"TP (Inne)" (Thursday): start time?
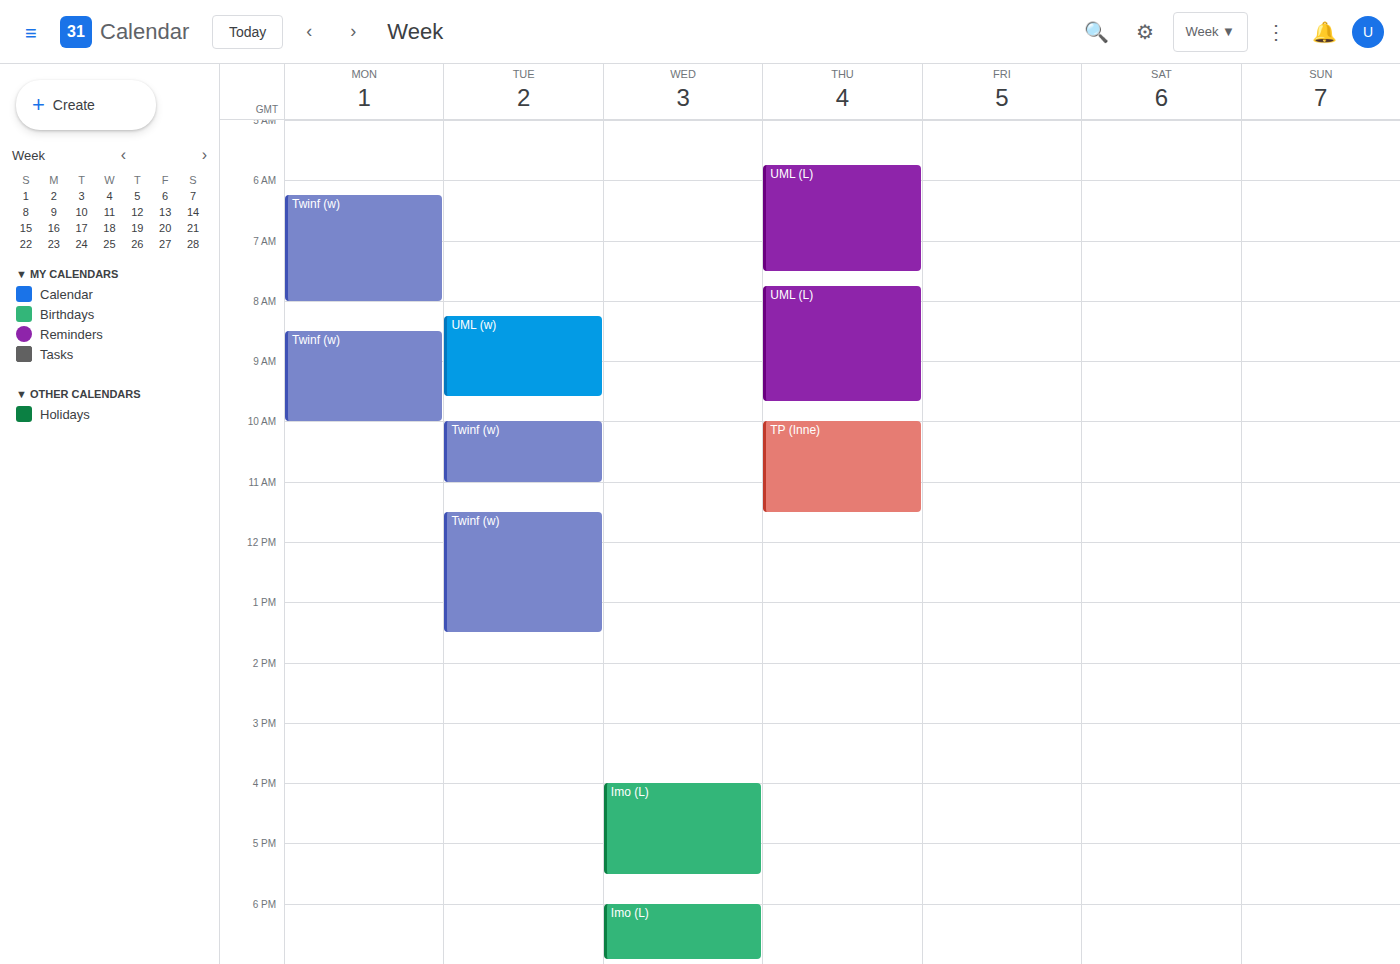
10:00 AM